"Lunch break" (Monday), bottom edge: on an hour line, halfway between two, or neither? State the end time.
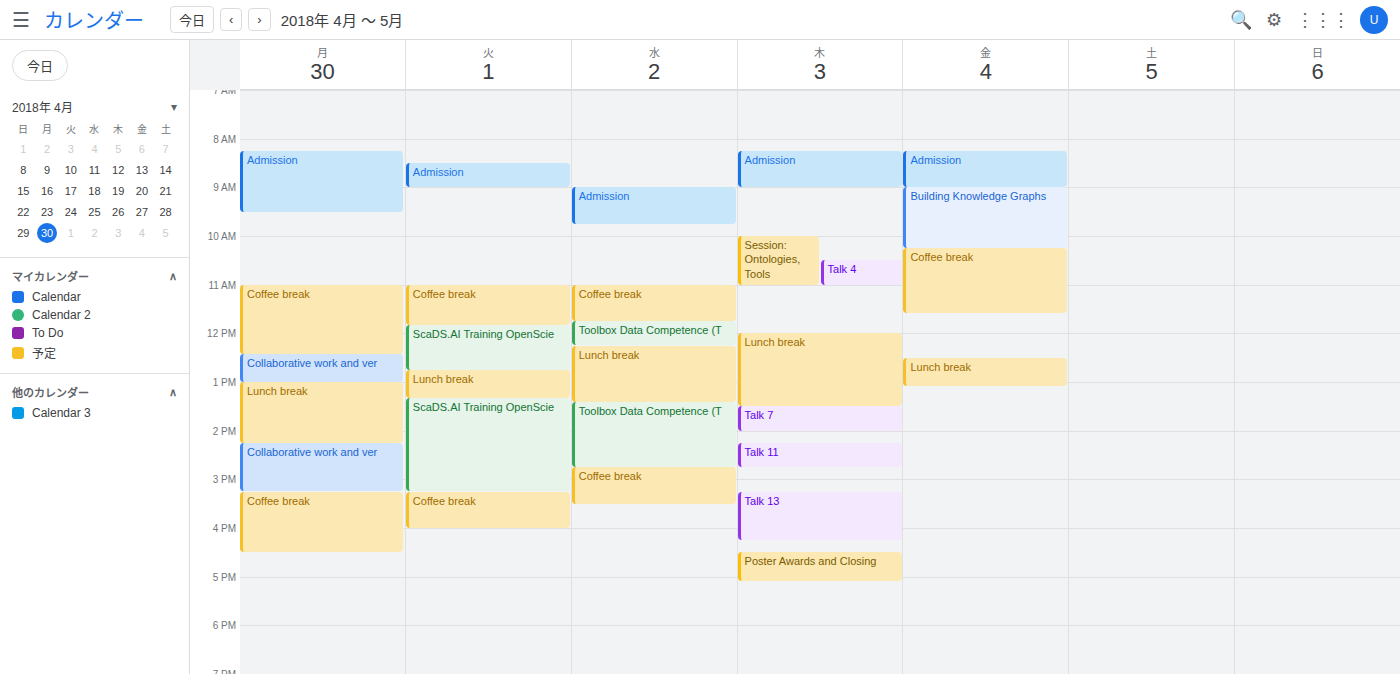
14:15 -- neither: a quarter of the way from the 14:00 line to the 15:00 line.